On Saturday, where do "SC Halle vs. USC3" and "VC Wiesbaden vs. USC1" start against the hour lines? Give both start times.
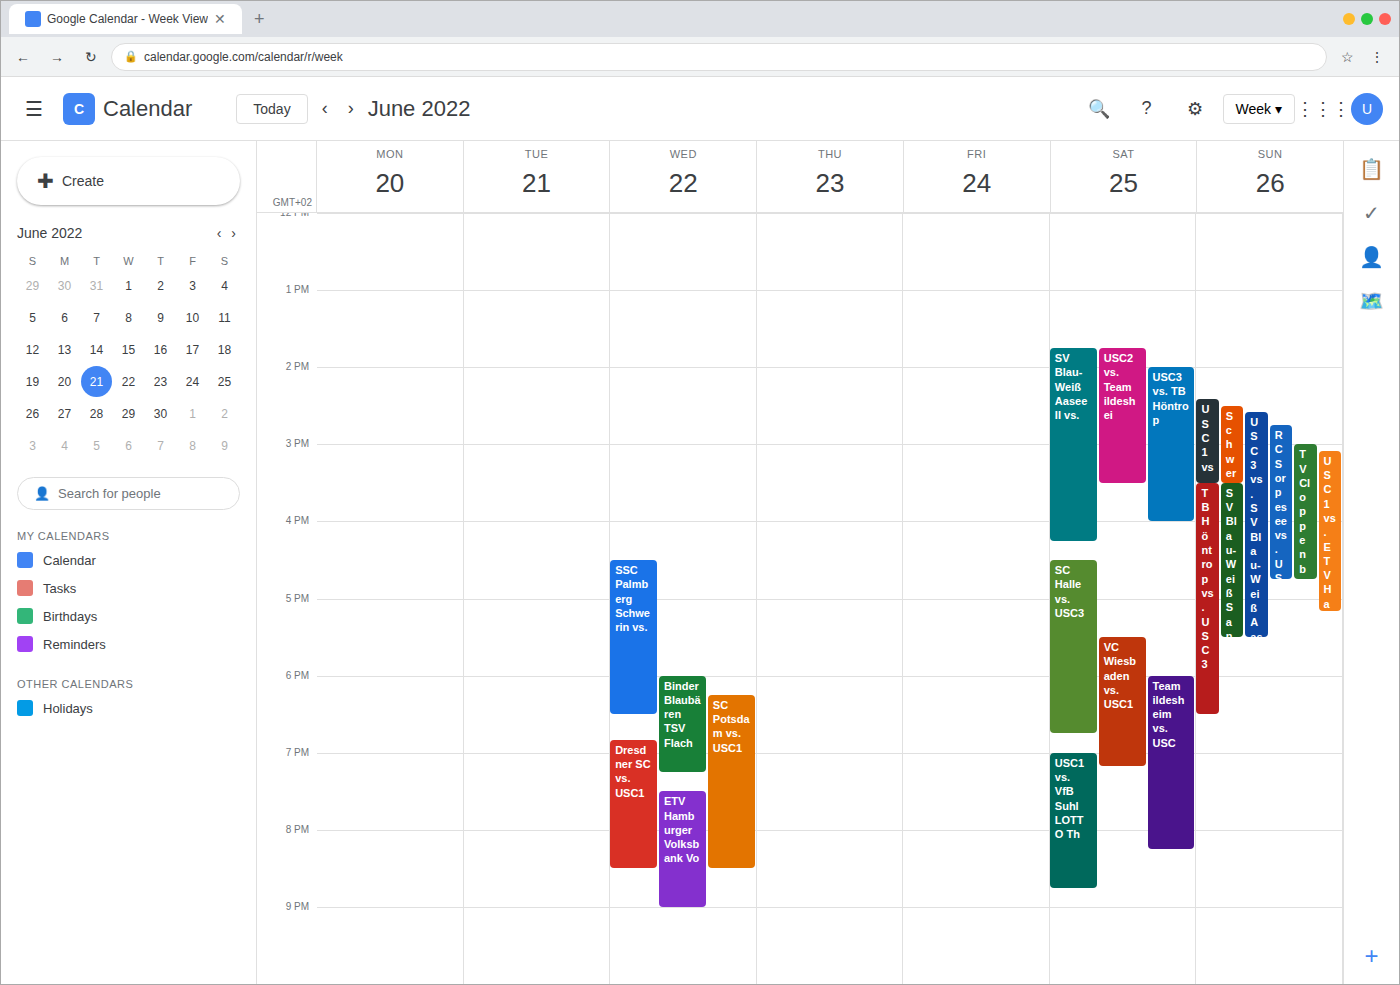
"SC Halle vs. USC3": 4:30 PM, halfway between the 4 PM and 5 PM lines. "VC Wiesbaden vs. USC1": 5:30 PM, halfway between the 5 PM and 6 PM lines.